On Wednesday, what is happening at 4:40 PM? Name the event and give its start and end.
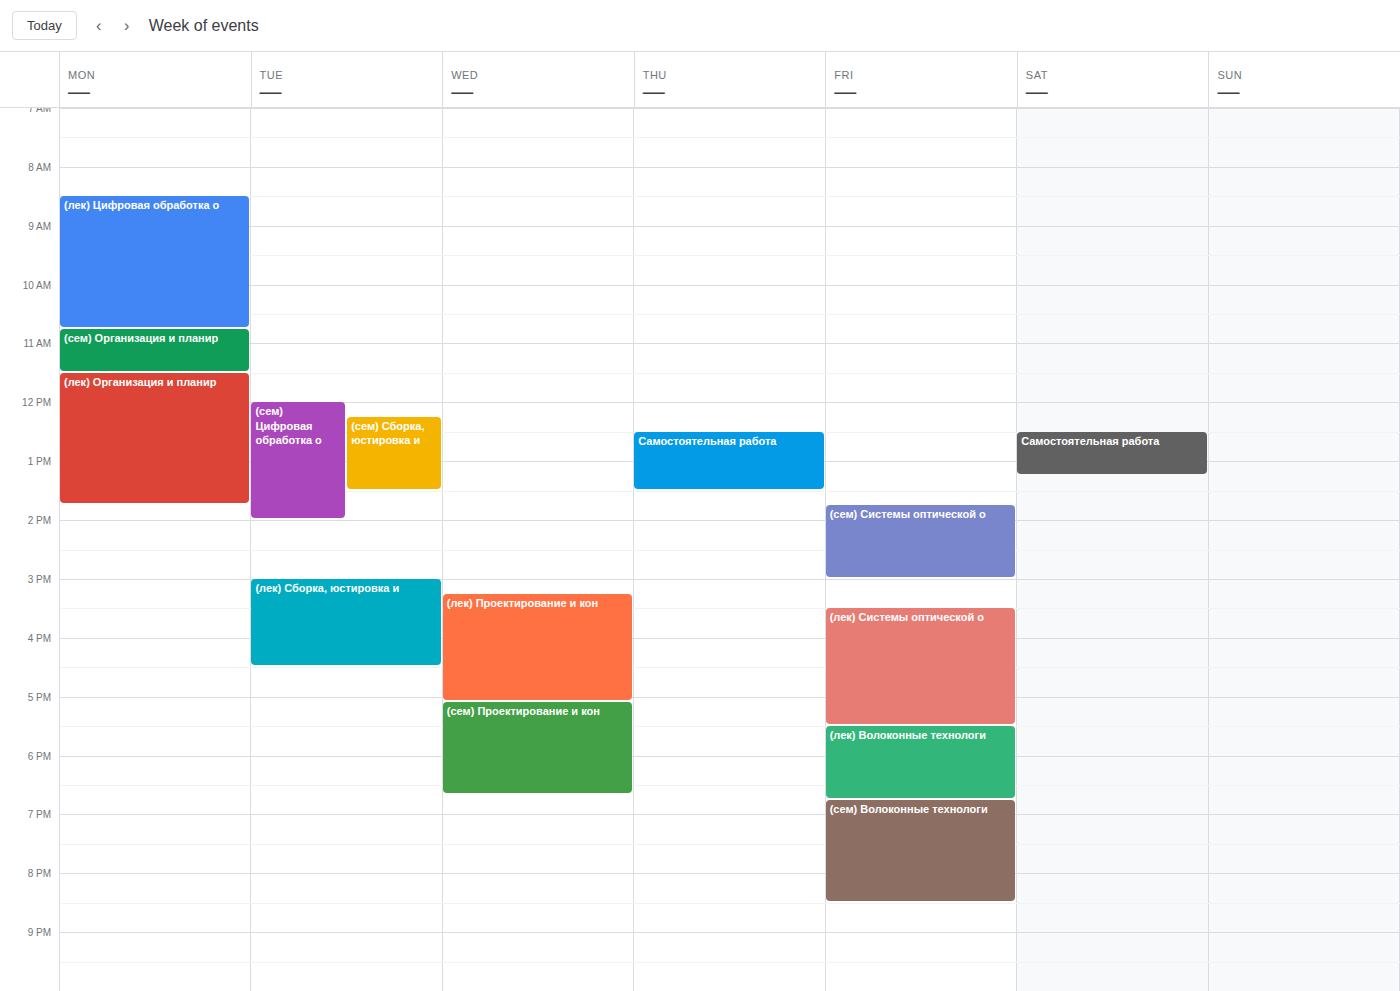
"(лек) Проектирование и кон", 3:15 PM to 5:05 PM